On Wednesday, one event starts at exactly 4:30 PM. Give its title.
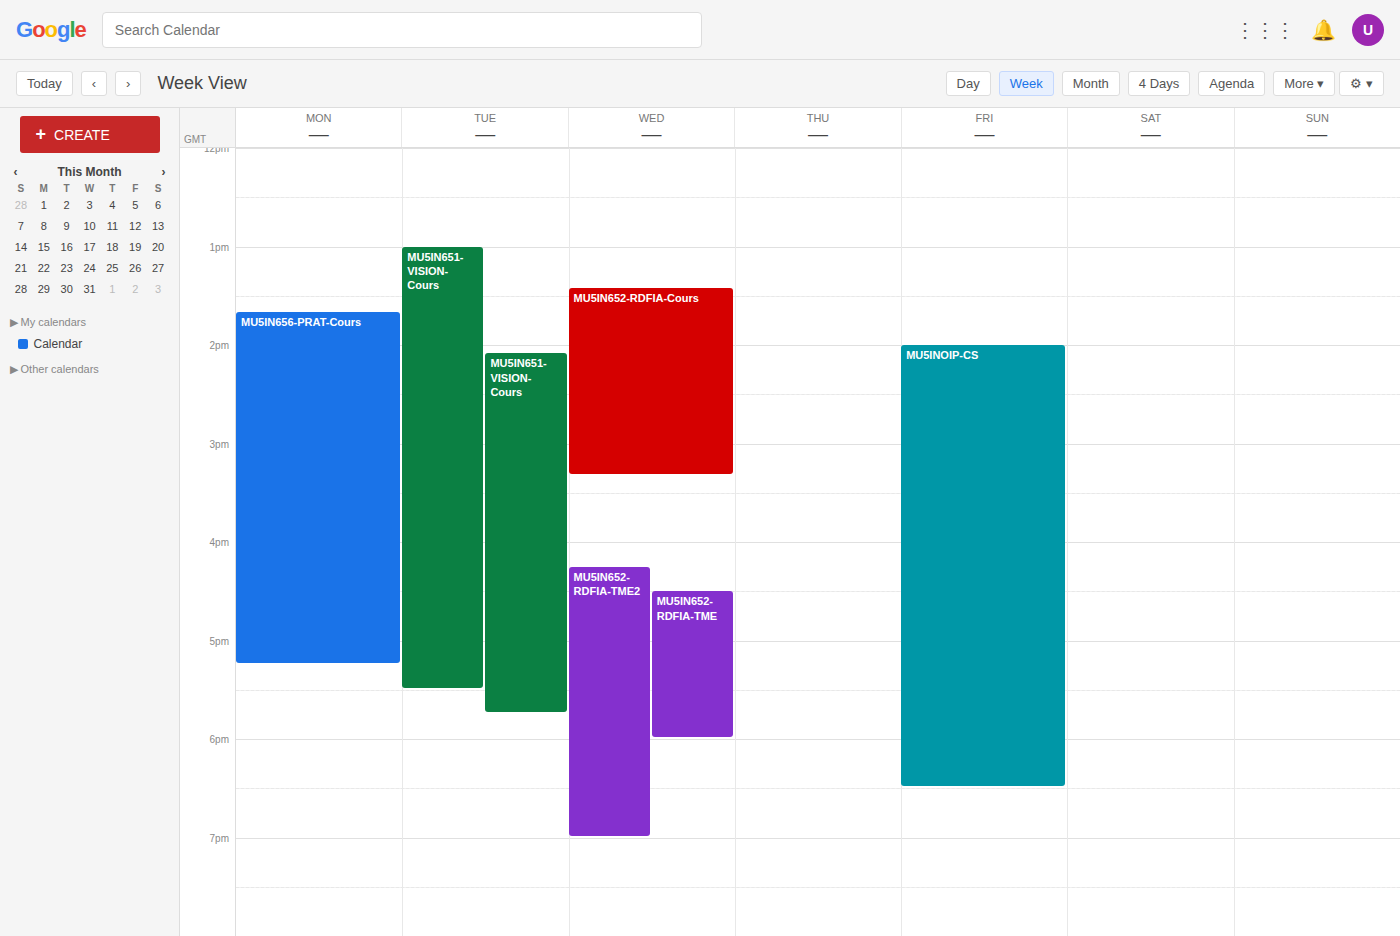
"MU5IN652-RDFIA-TME"